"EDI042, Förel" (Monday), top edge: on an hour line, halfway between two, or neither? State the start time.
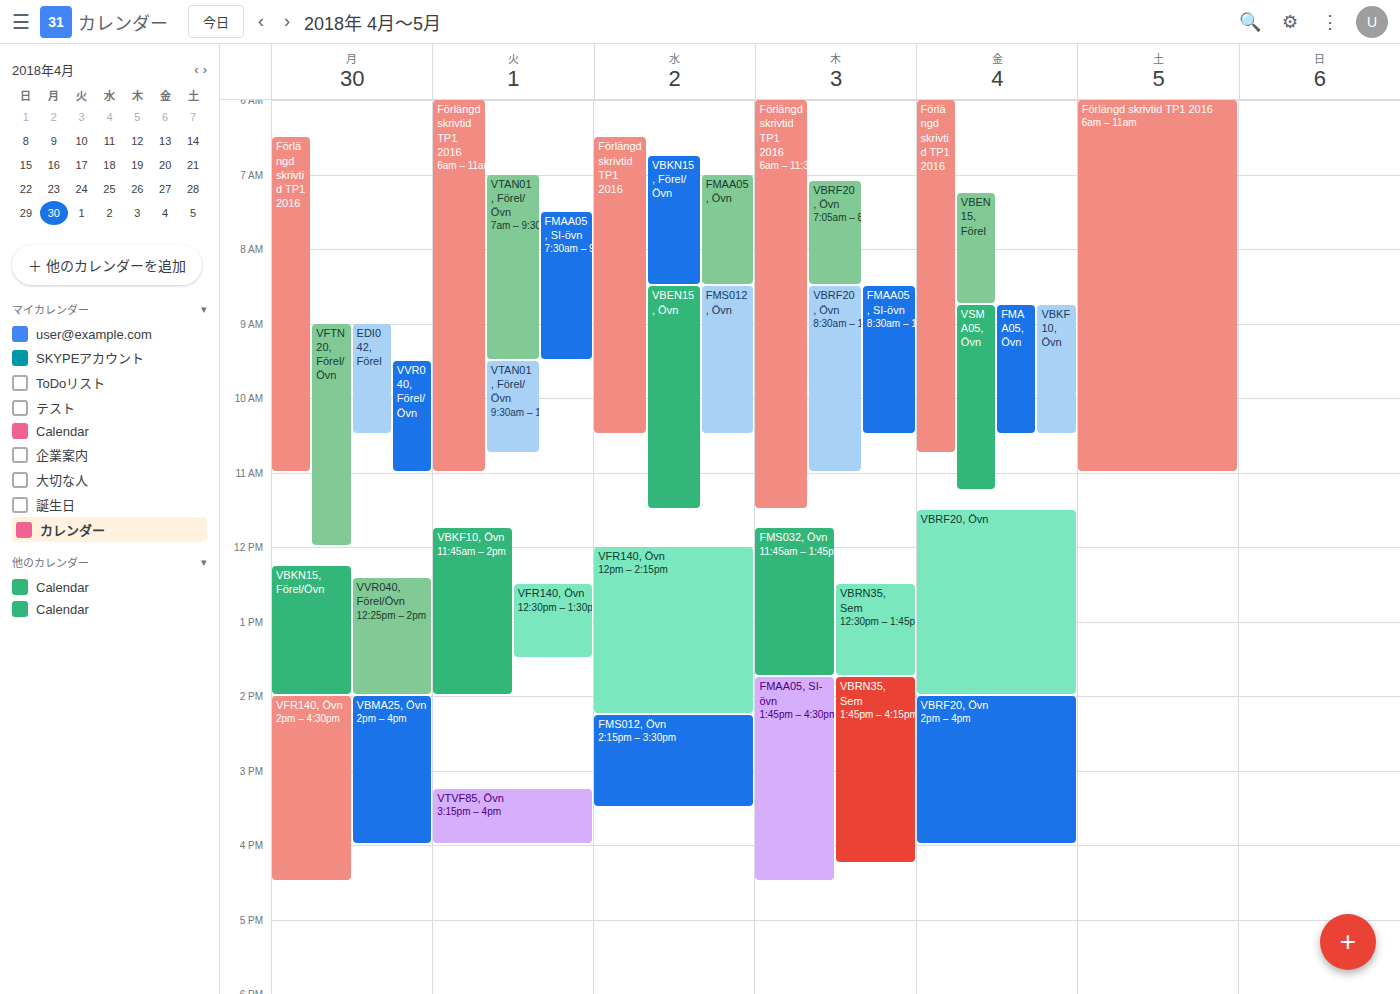
9:00 AM -- exactly on the 9 AM line.